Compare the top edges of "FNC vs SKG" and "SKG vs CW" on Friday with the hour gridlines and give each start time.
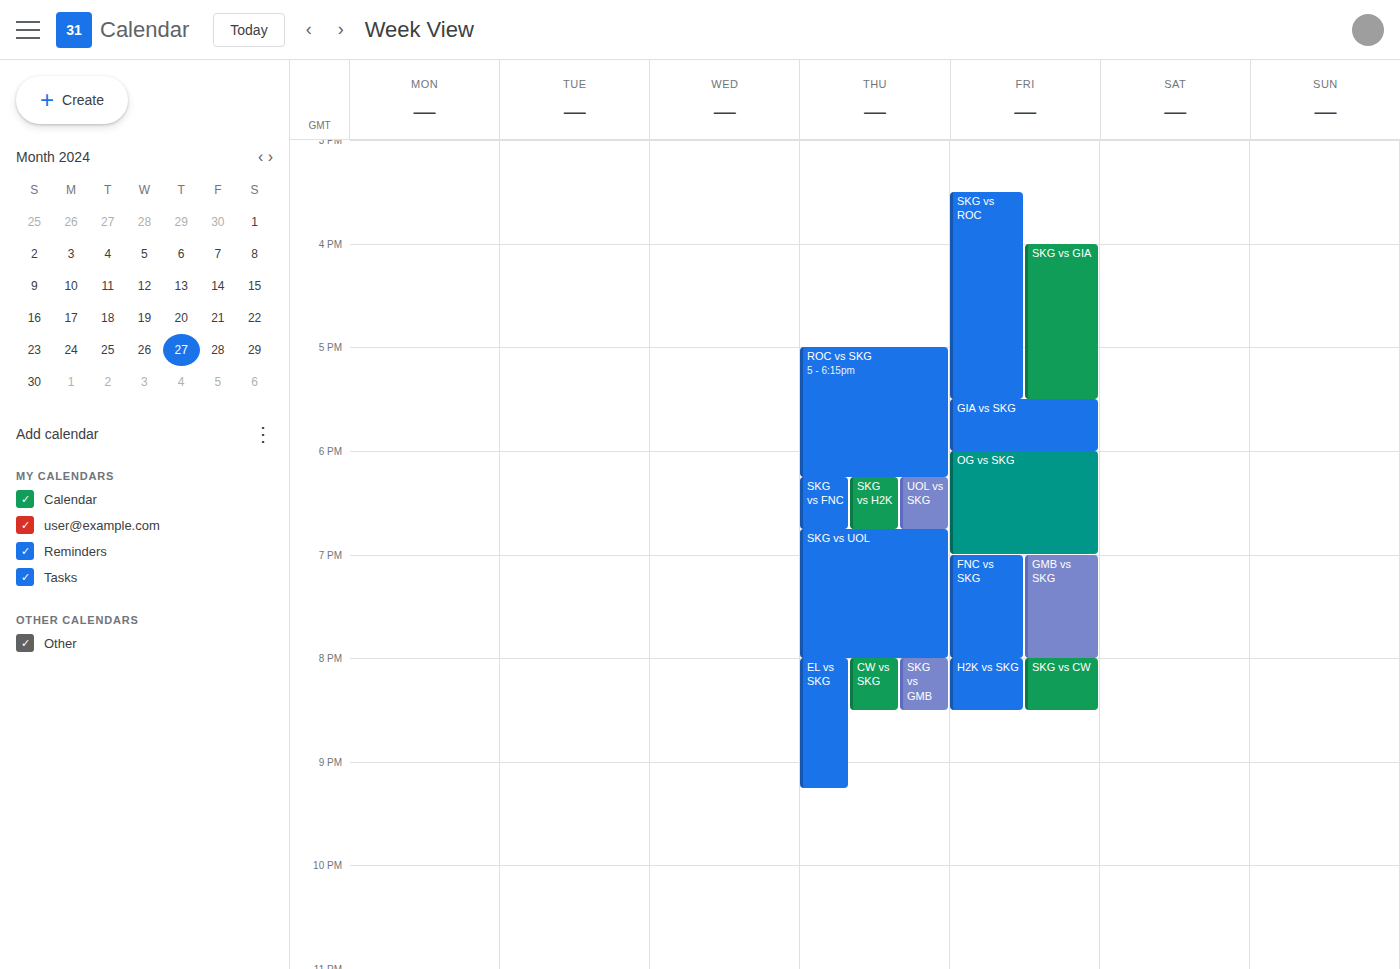
"FNC vs SKG": 19:00, exactly on the 19:00 line. "SKG vs CW": 20:00, exactly on the 20:00 line.